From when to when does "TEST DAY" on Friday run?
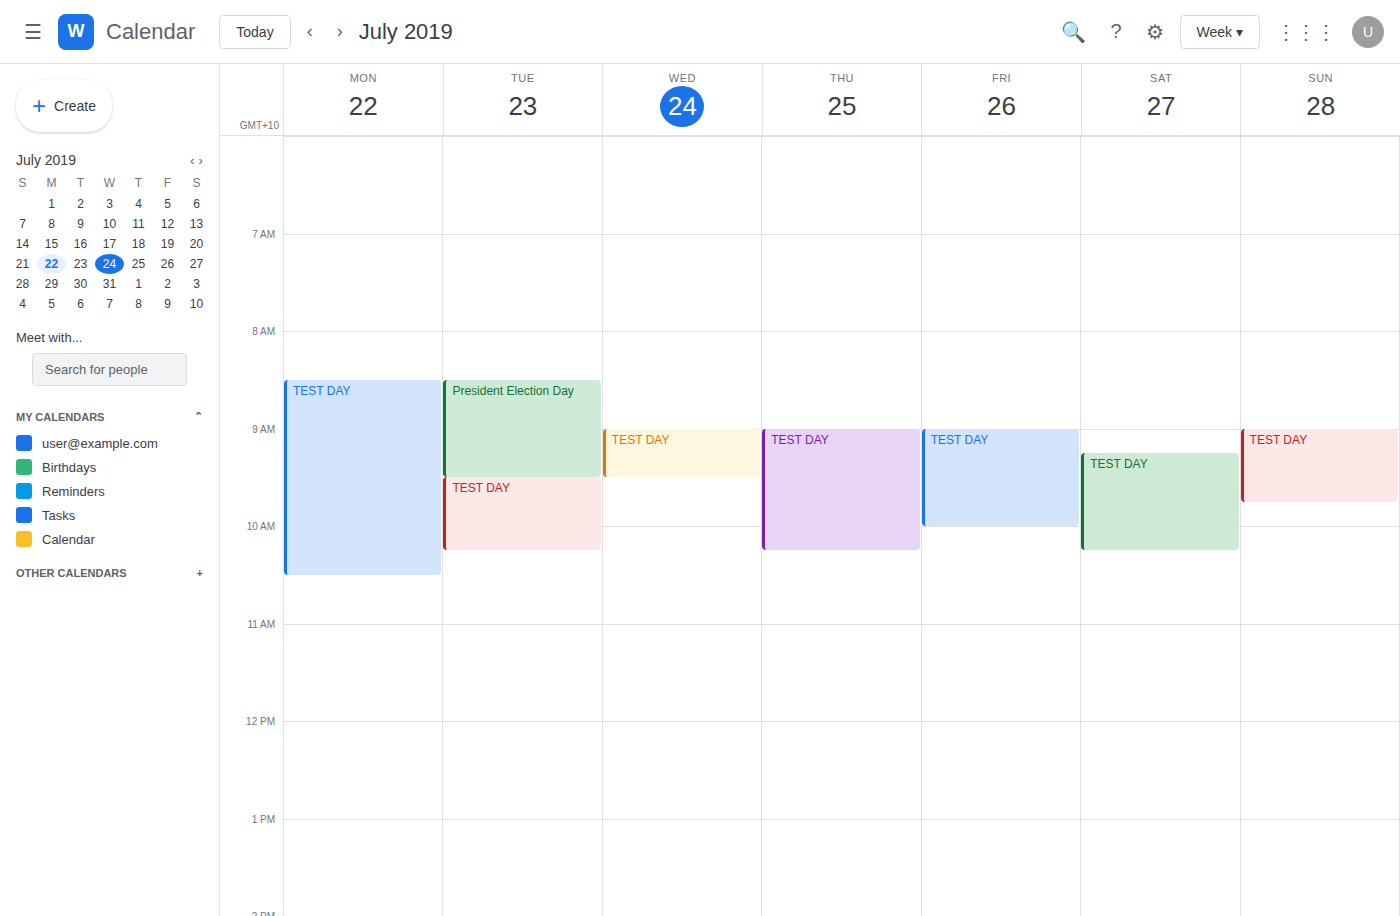
9:00 AM to 10:00 AM